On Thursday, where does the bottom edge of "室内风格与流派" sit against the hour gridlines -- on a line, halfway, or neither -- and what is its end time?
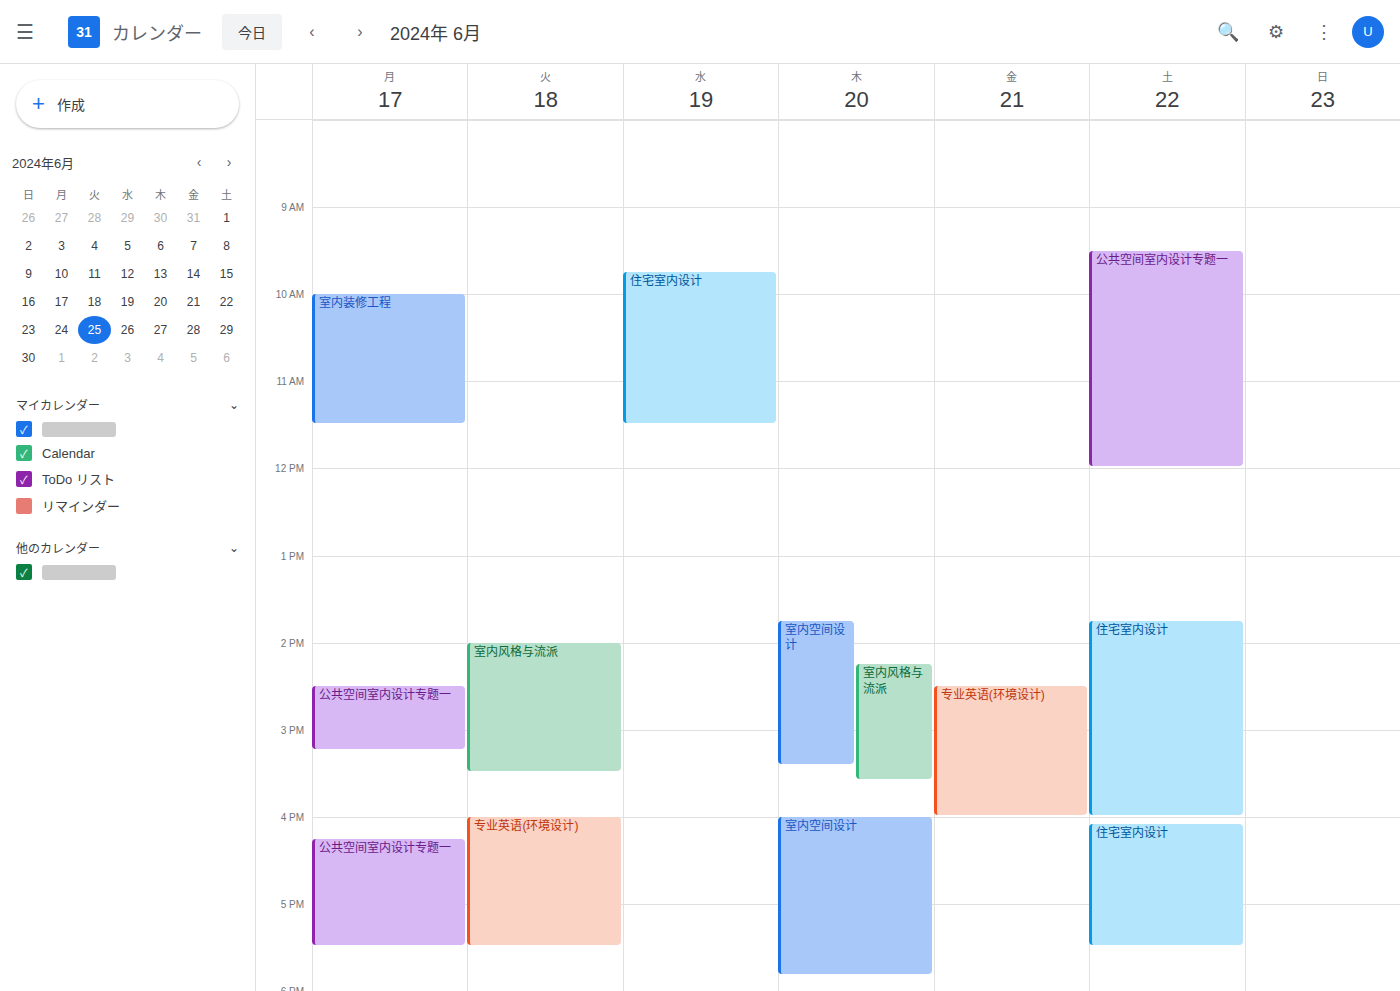
3:35 PM -- neither: 35 minutes below the 3 PM line and 25 minutes above the 4 PM line.